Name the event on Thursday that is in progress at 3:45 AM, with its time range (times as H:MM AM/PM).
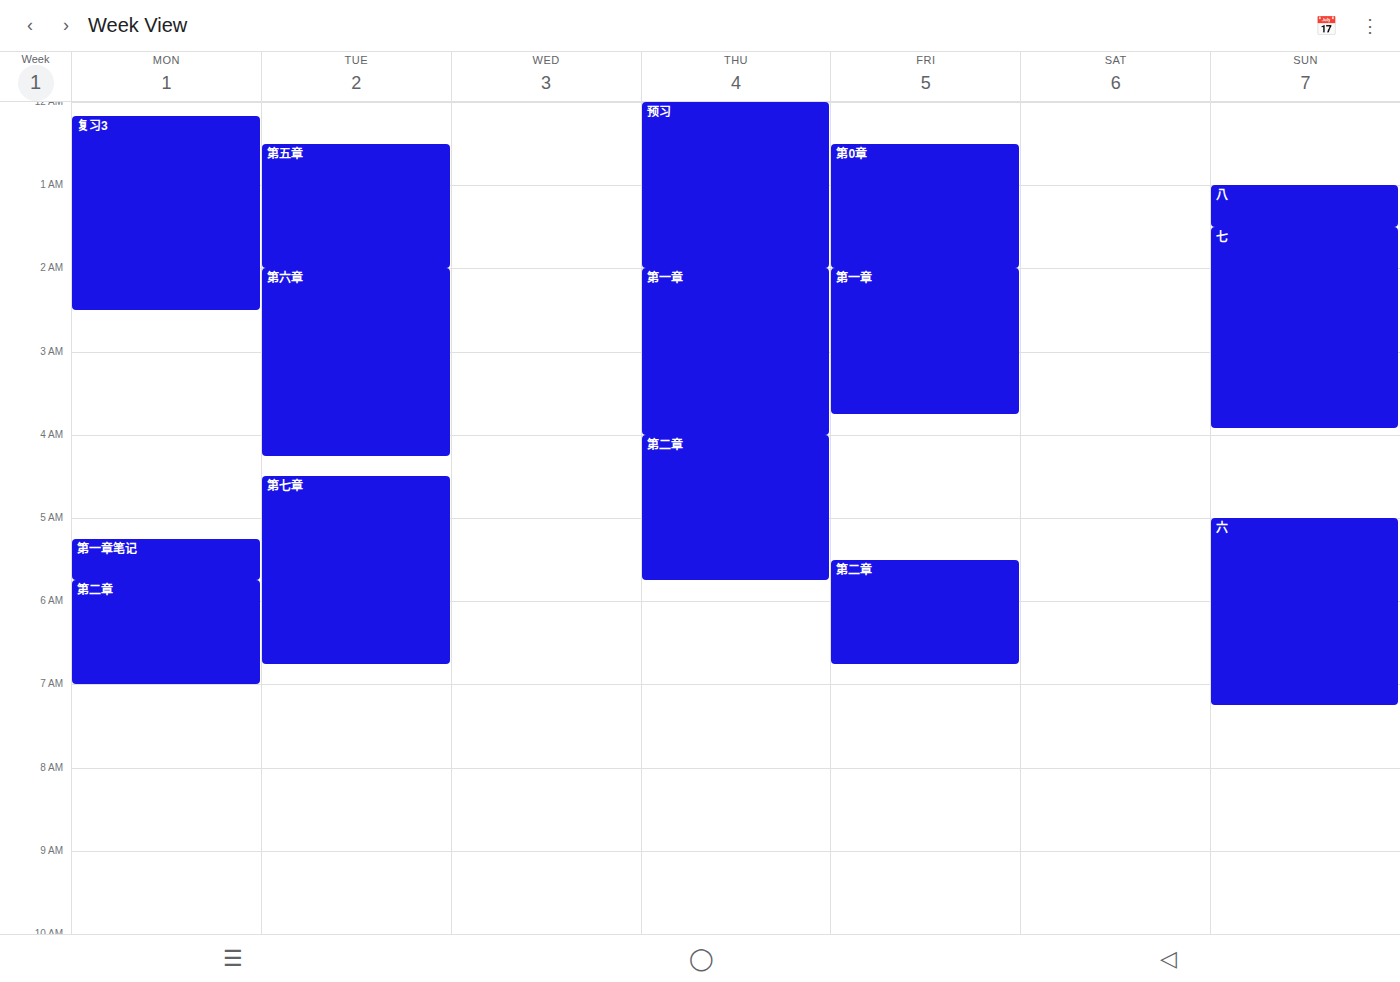
"第一章", 2:00 AM to 4:00 AM